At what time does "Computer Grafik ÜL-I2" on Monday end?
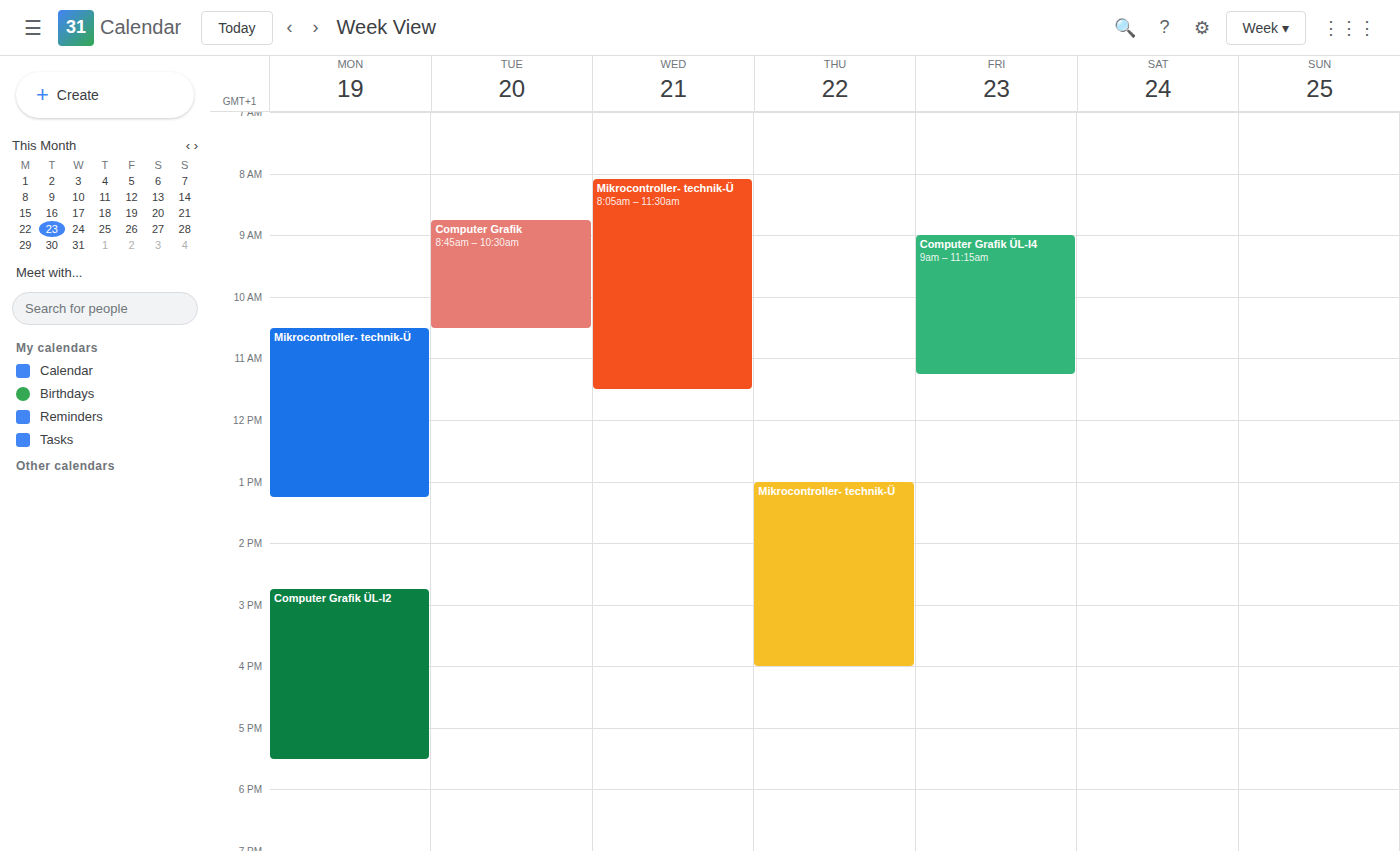
5:30 PM